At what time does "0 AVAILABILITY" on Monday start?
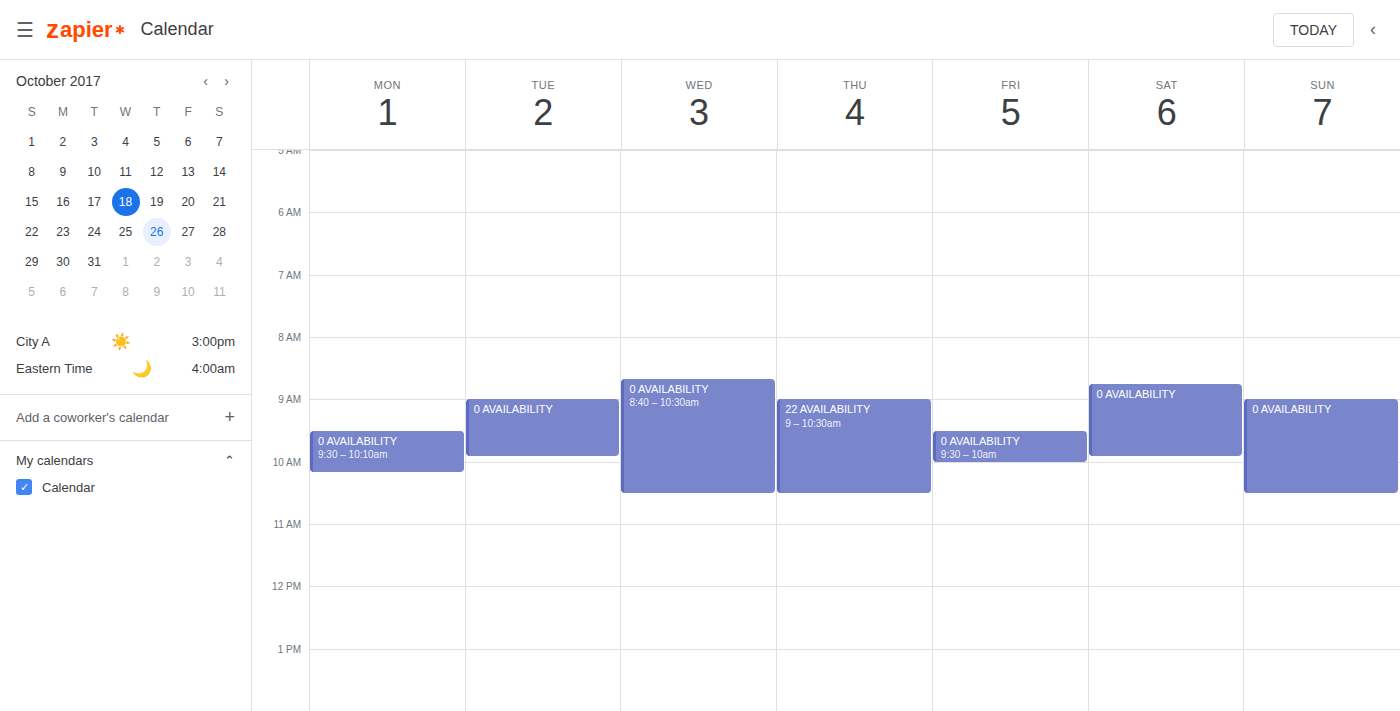
9:30 AM